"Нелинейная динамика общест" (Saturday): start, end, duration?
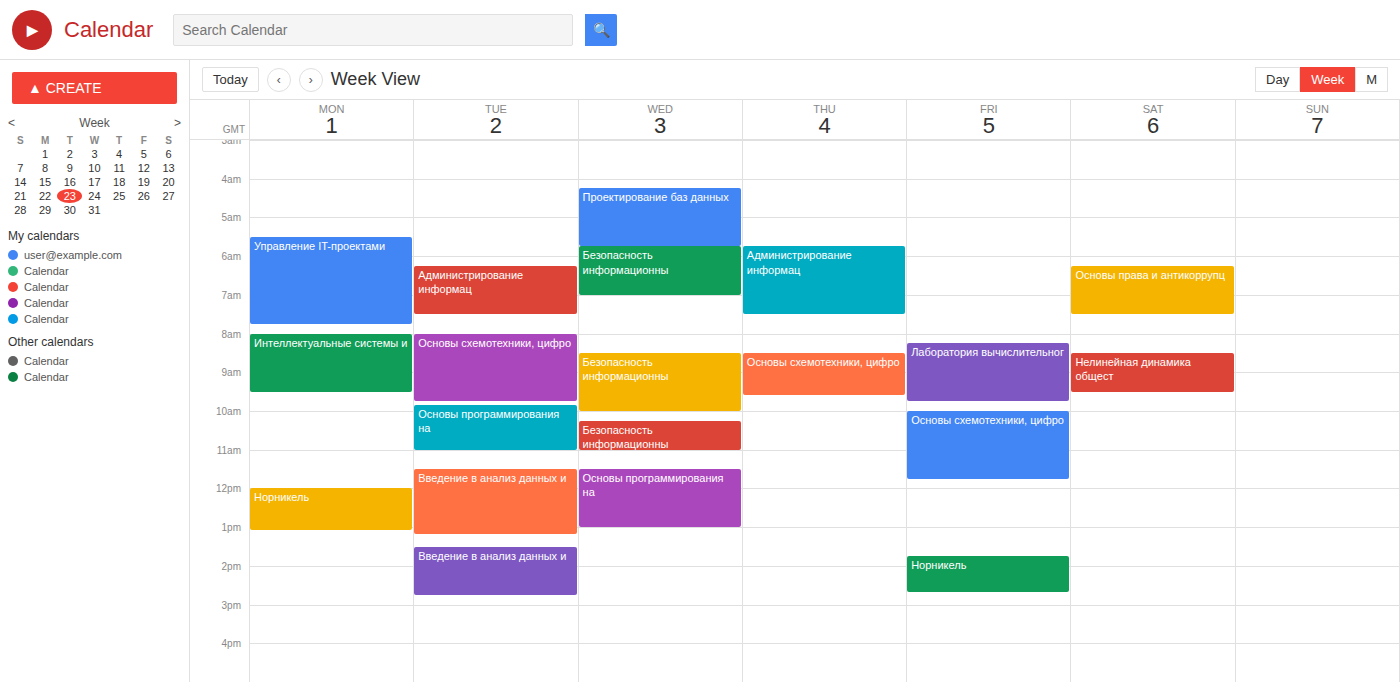
8:30 AM to 9:30 AM, 1 hour